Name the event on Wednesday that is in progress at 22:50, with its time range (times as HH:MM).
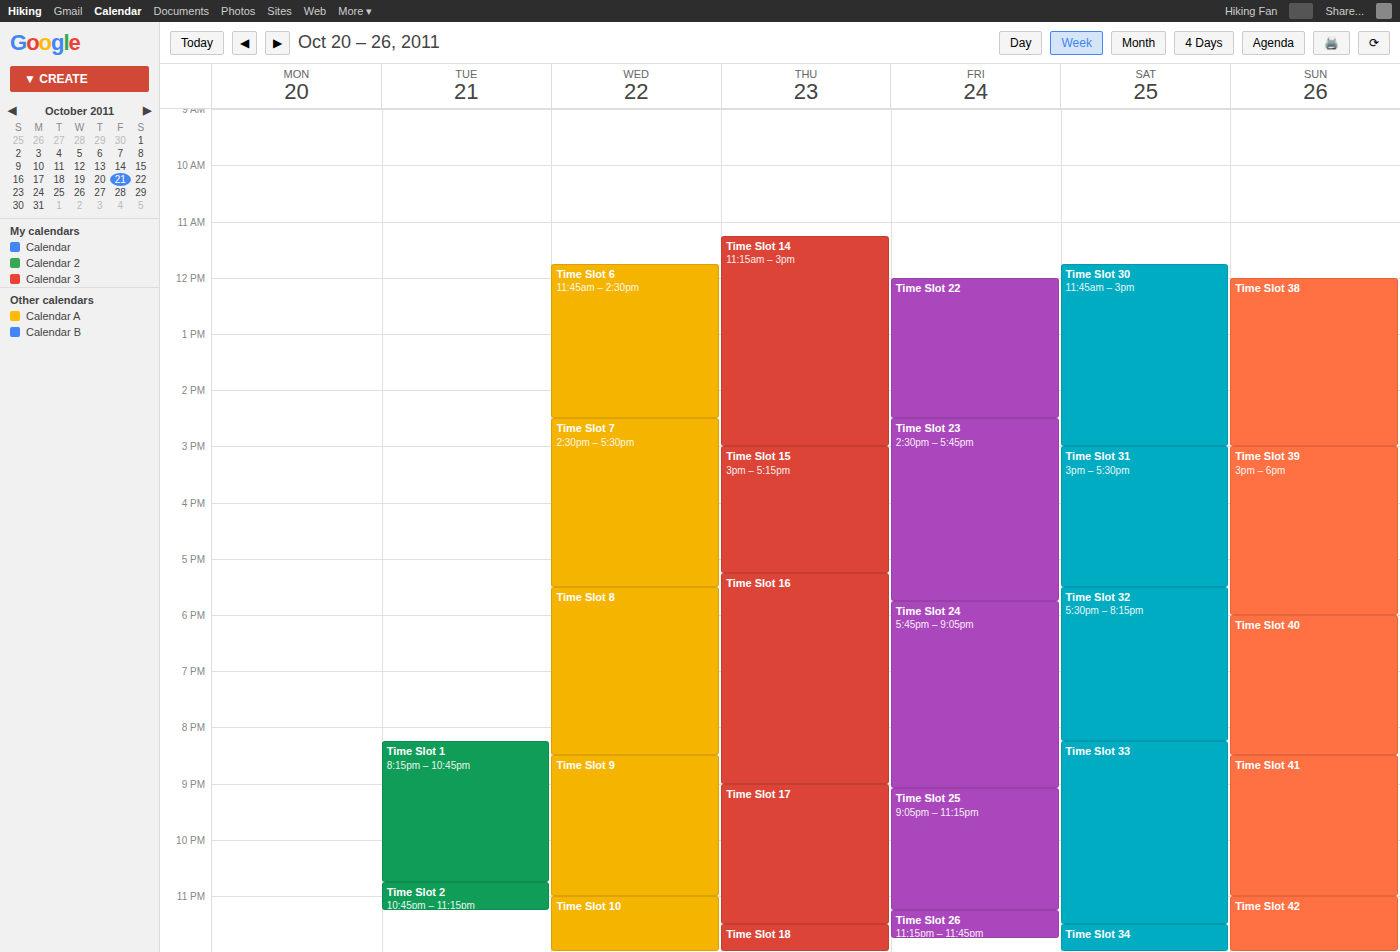
"Time Slot 9", 20:30 to 23:00